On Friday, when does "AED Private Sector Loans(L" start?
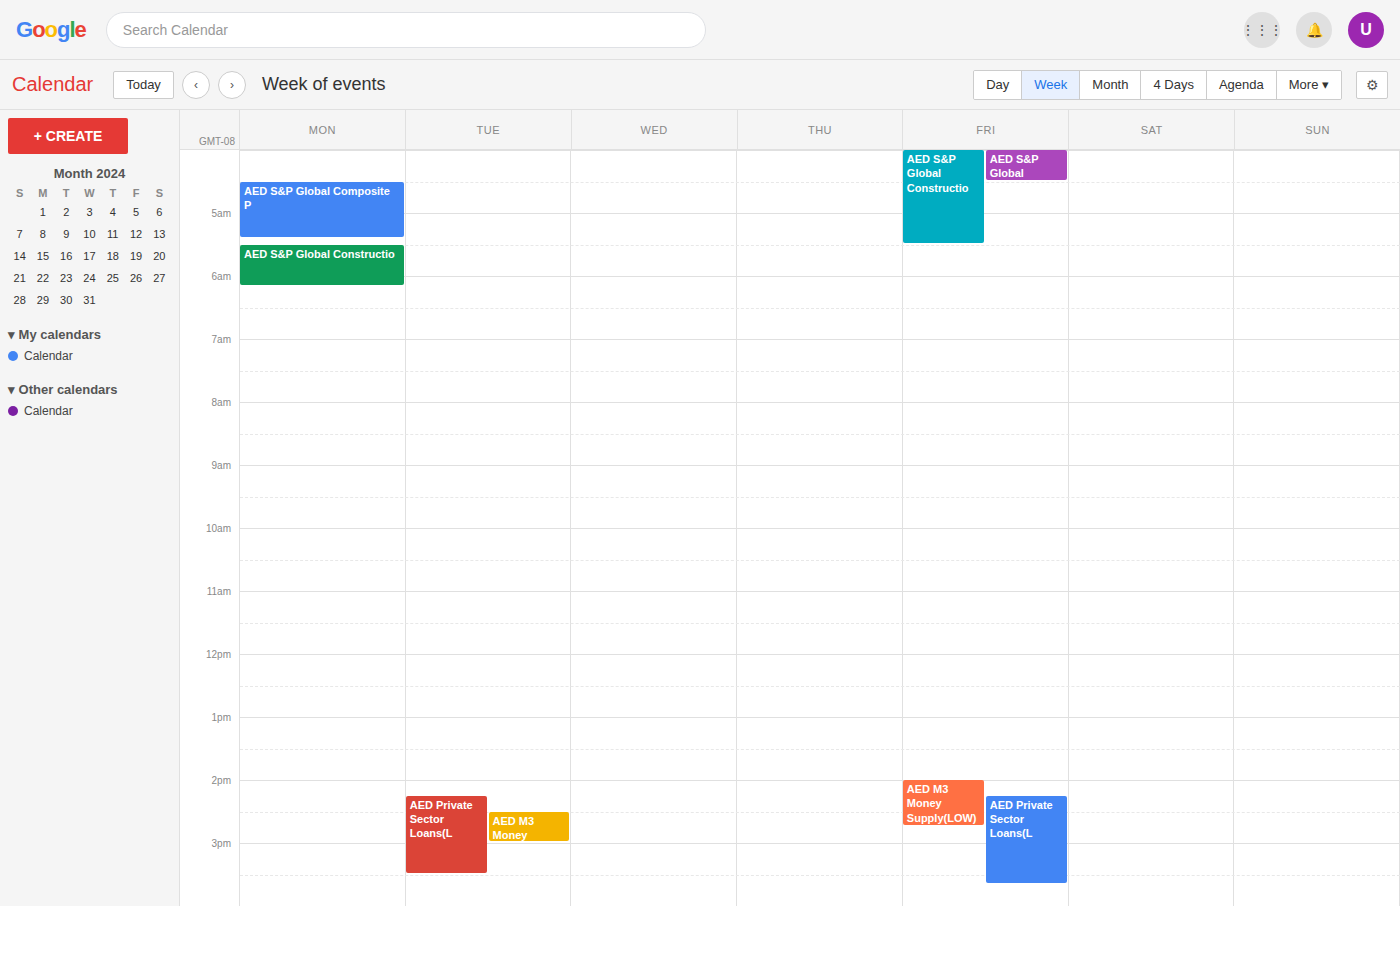
2:15 PM